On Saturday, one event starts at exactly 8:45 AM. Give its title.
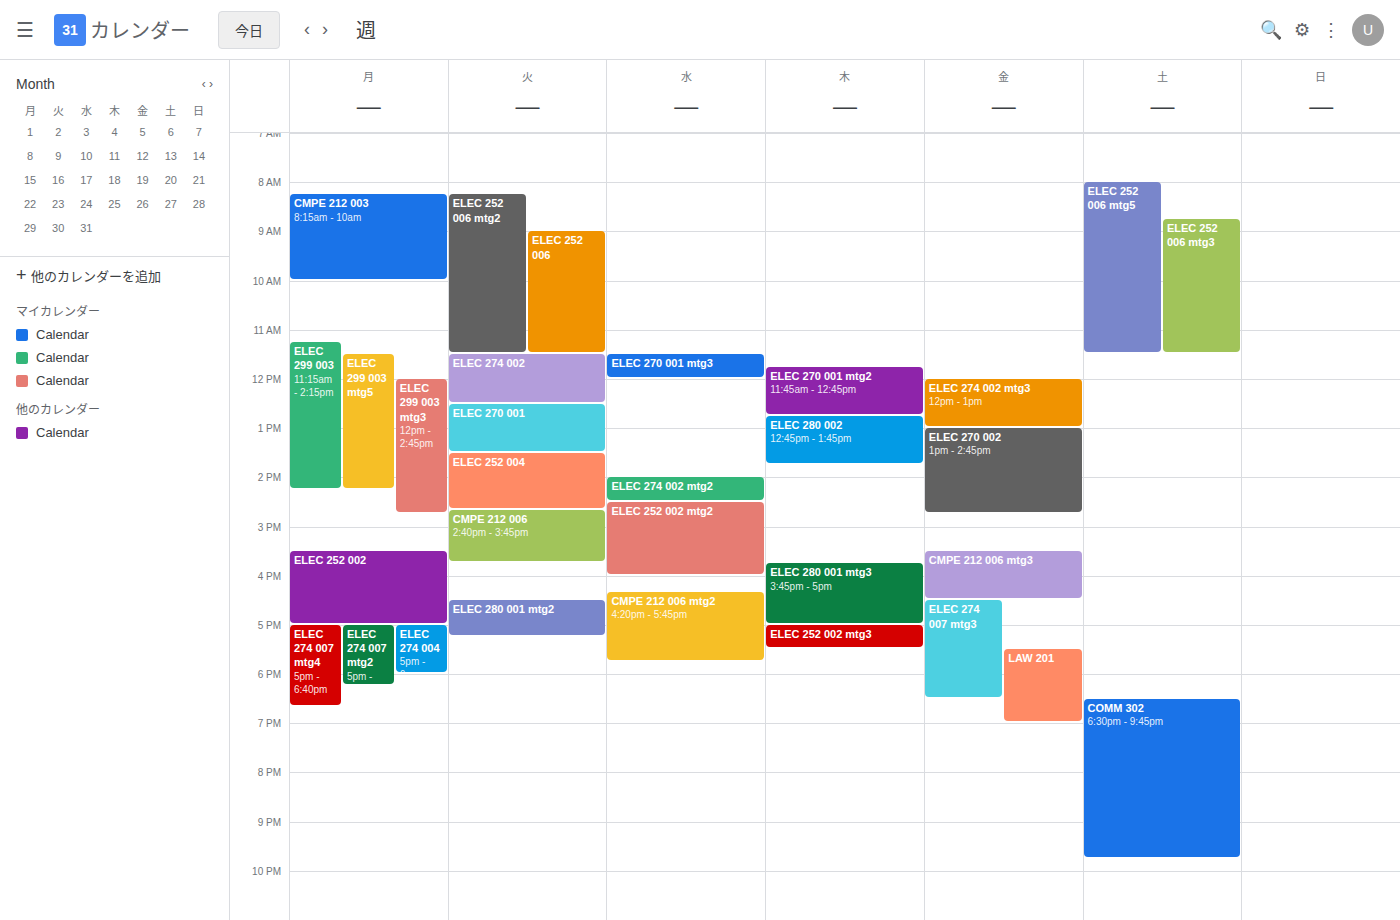
"ELEC 252 006 mtg3"